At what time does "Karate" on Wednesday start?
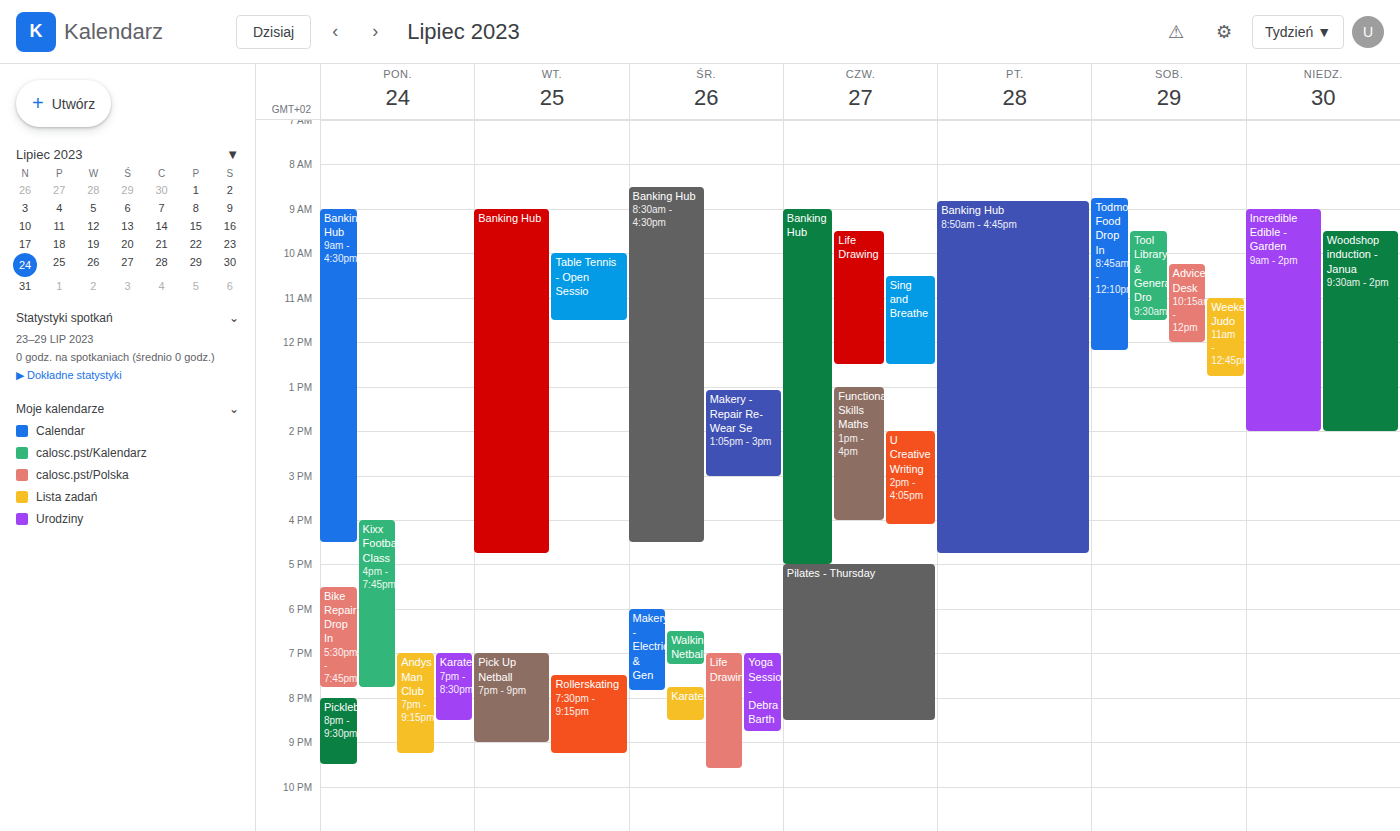
19:45